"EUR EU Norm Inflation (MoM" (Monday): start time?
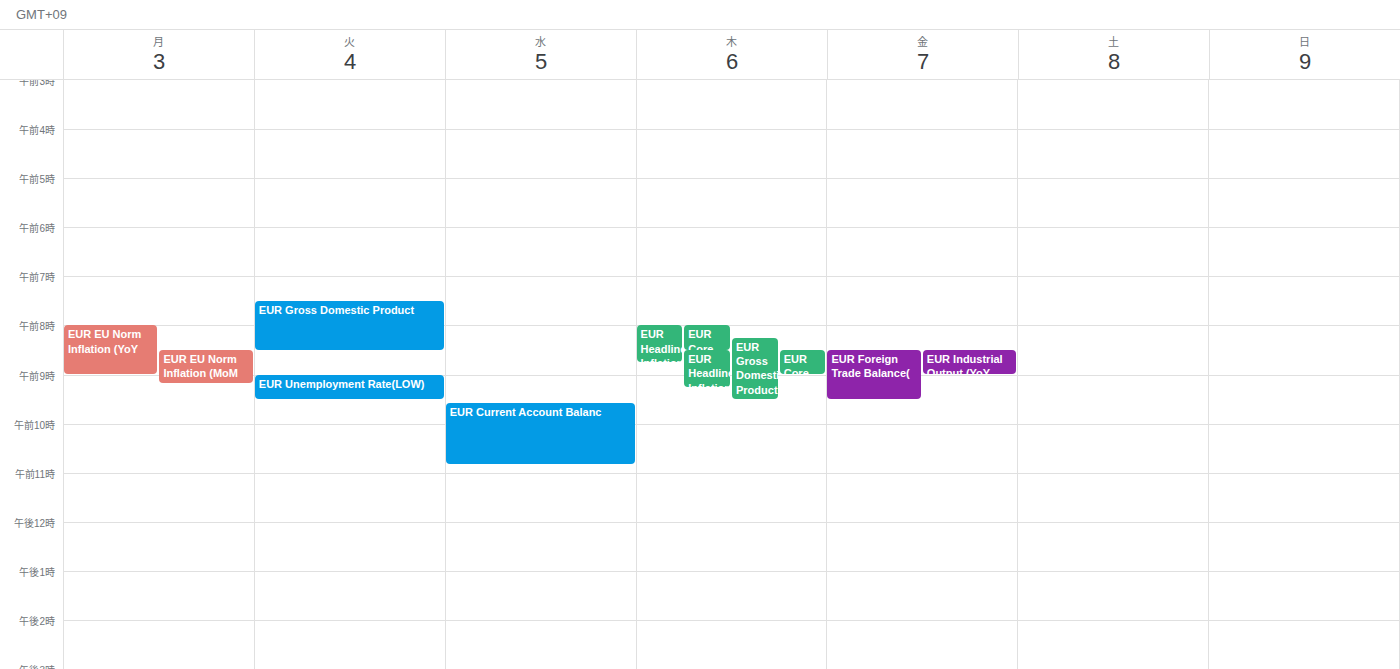
8:30 AM